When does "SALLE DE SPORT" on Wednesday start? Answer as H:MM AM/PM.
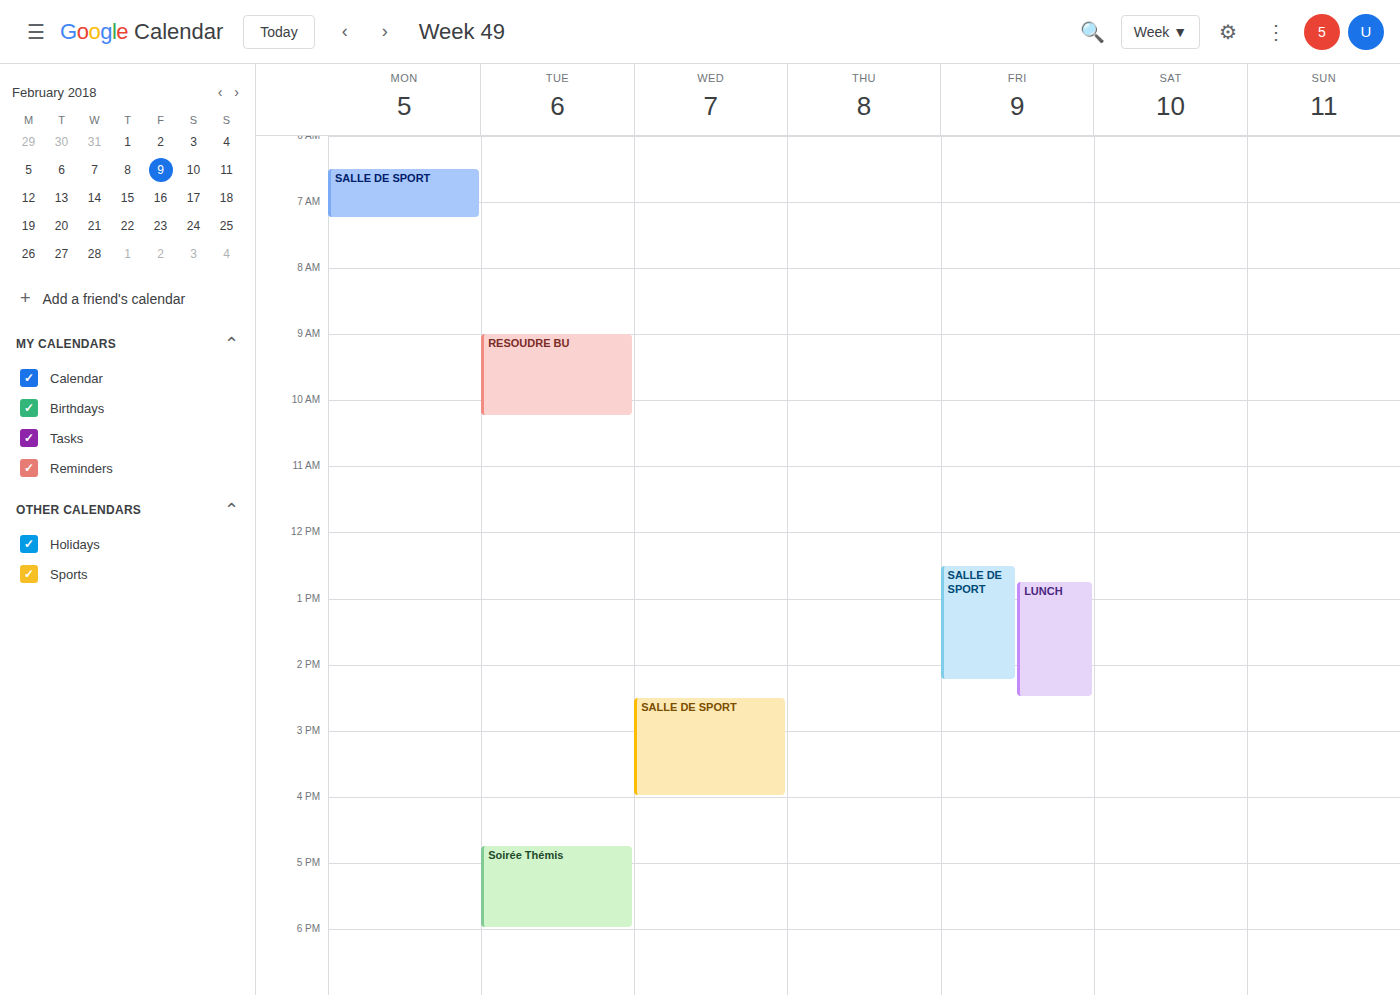
2:30 PM